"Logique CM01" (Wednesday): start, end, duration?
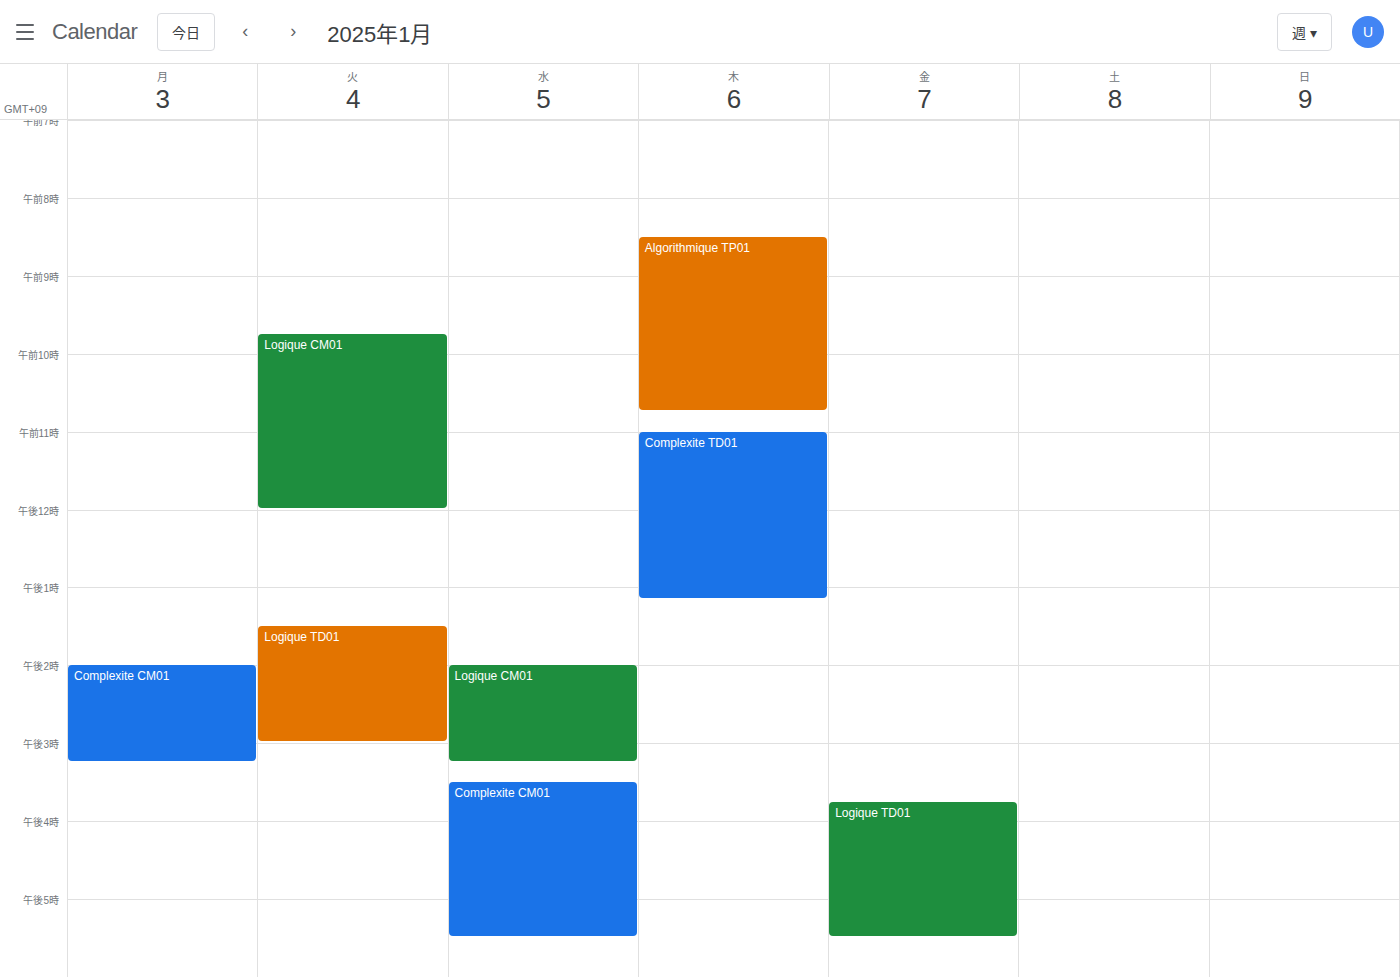
2:00 PM to 3:15 PM, 1 hour 15 minutes